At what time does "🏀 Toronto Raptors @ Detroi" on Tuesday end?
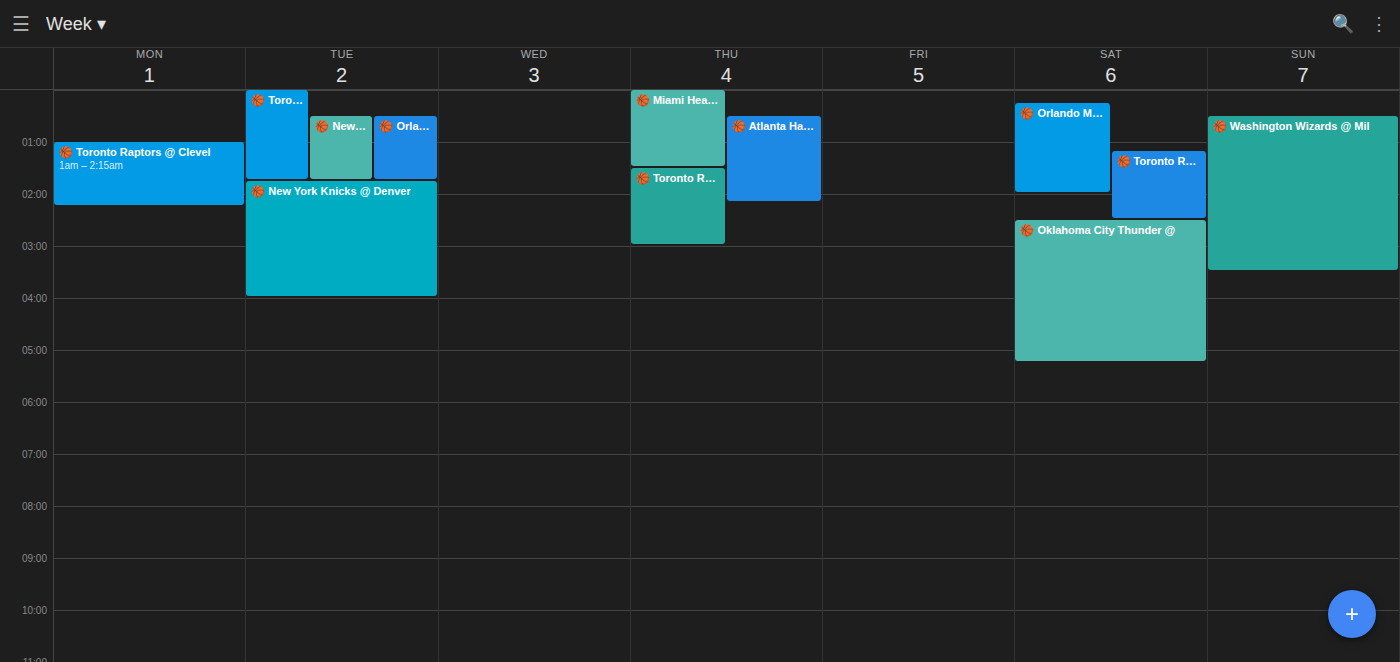
1:45 AM